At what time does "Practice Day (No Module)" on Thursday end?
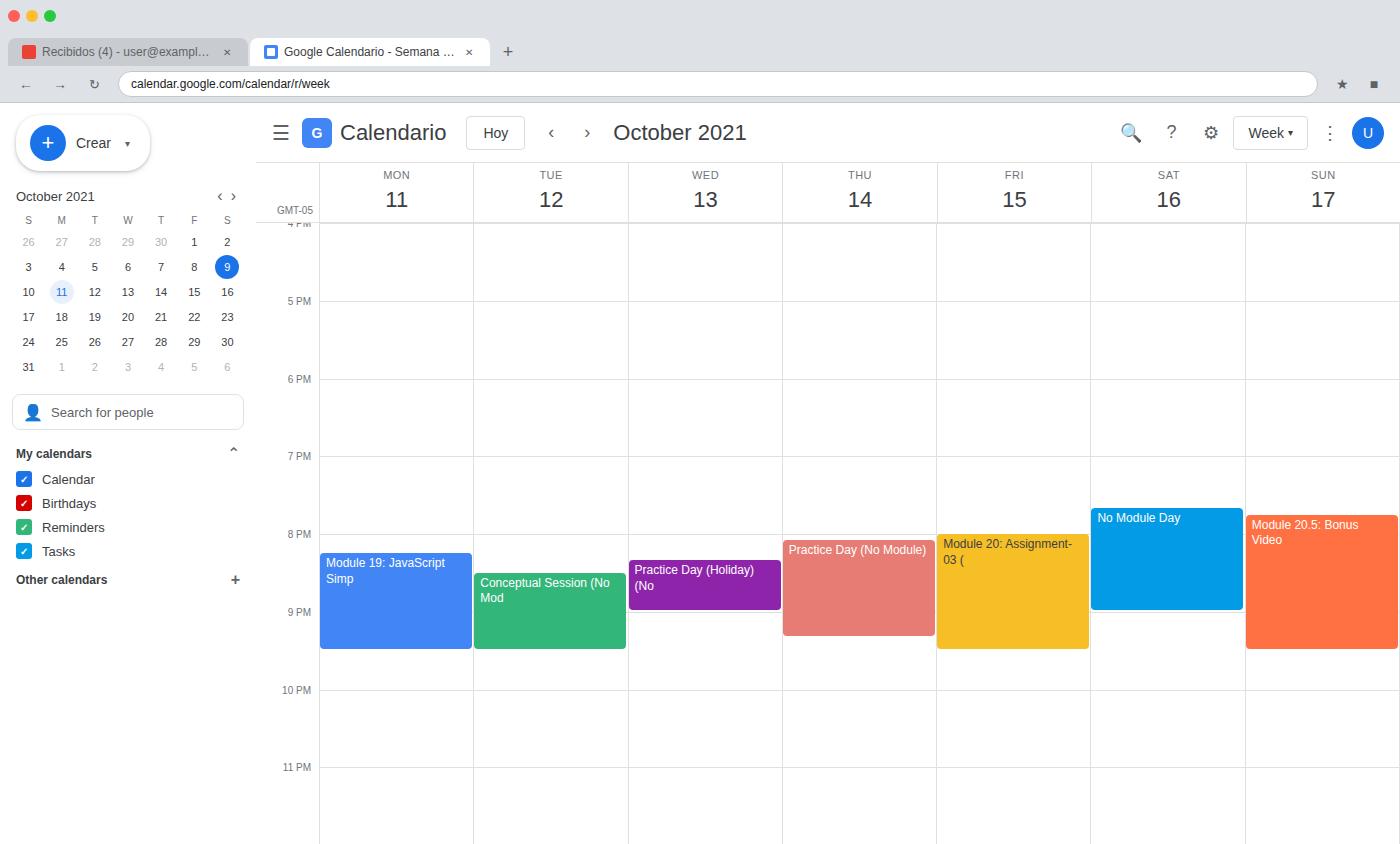
9:20 PM